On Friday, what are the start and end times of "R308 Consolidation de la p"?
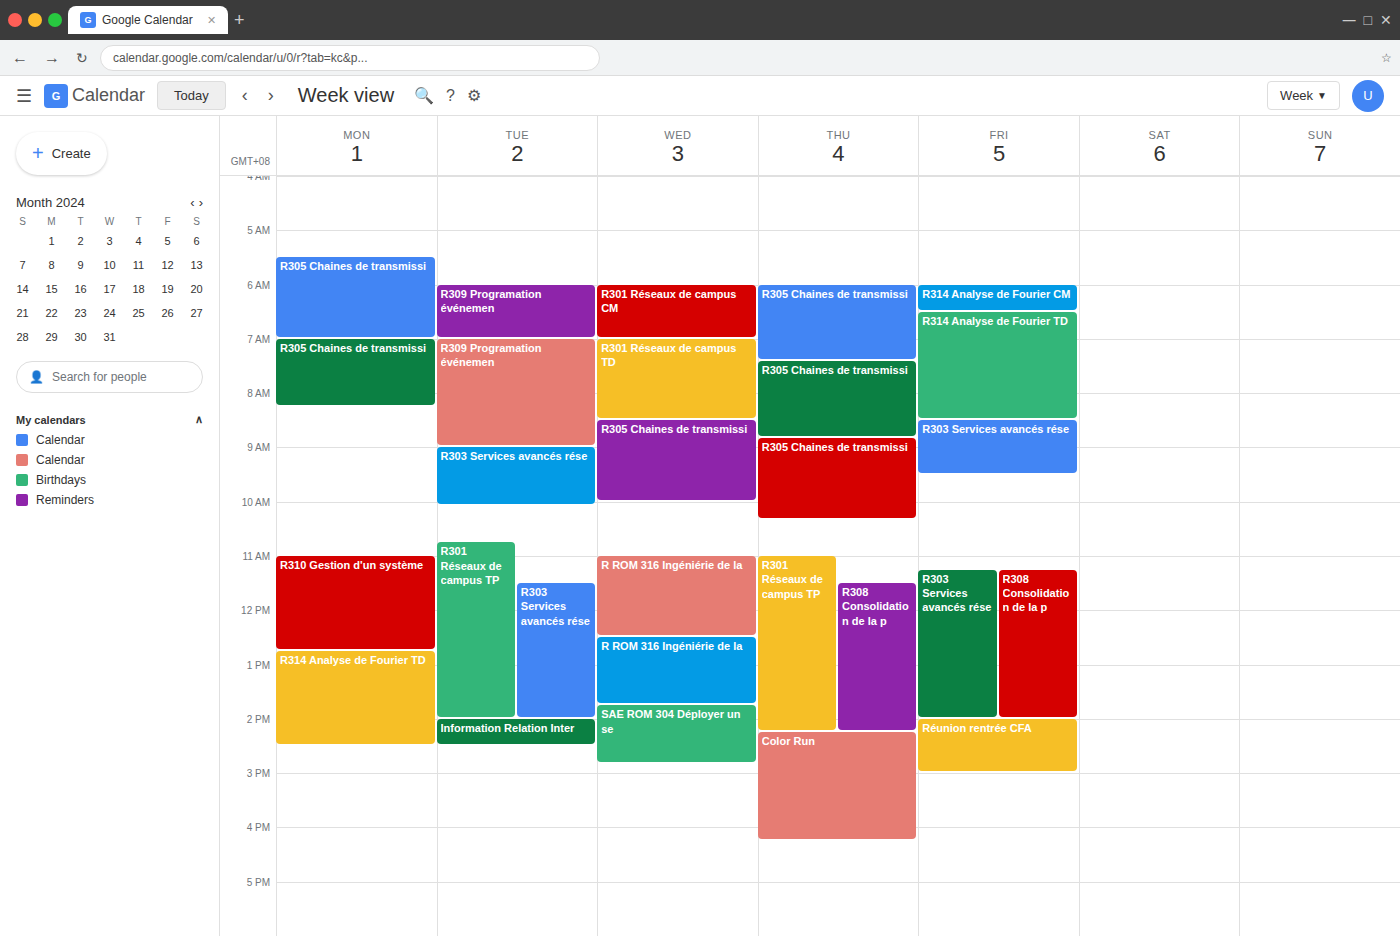
11:15 AM to 2:00 PM